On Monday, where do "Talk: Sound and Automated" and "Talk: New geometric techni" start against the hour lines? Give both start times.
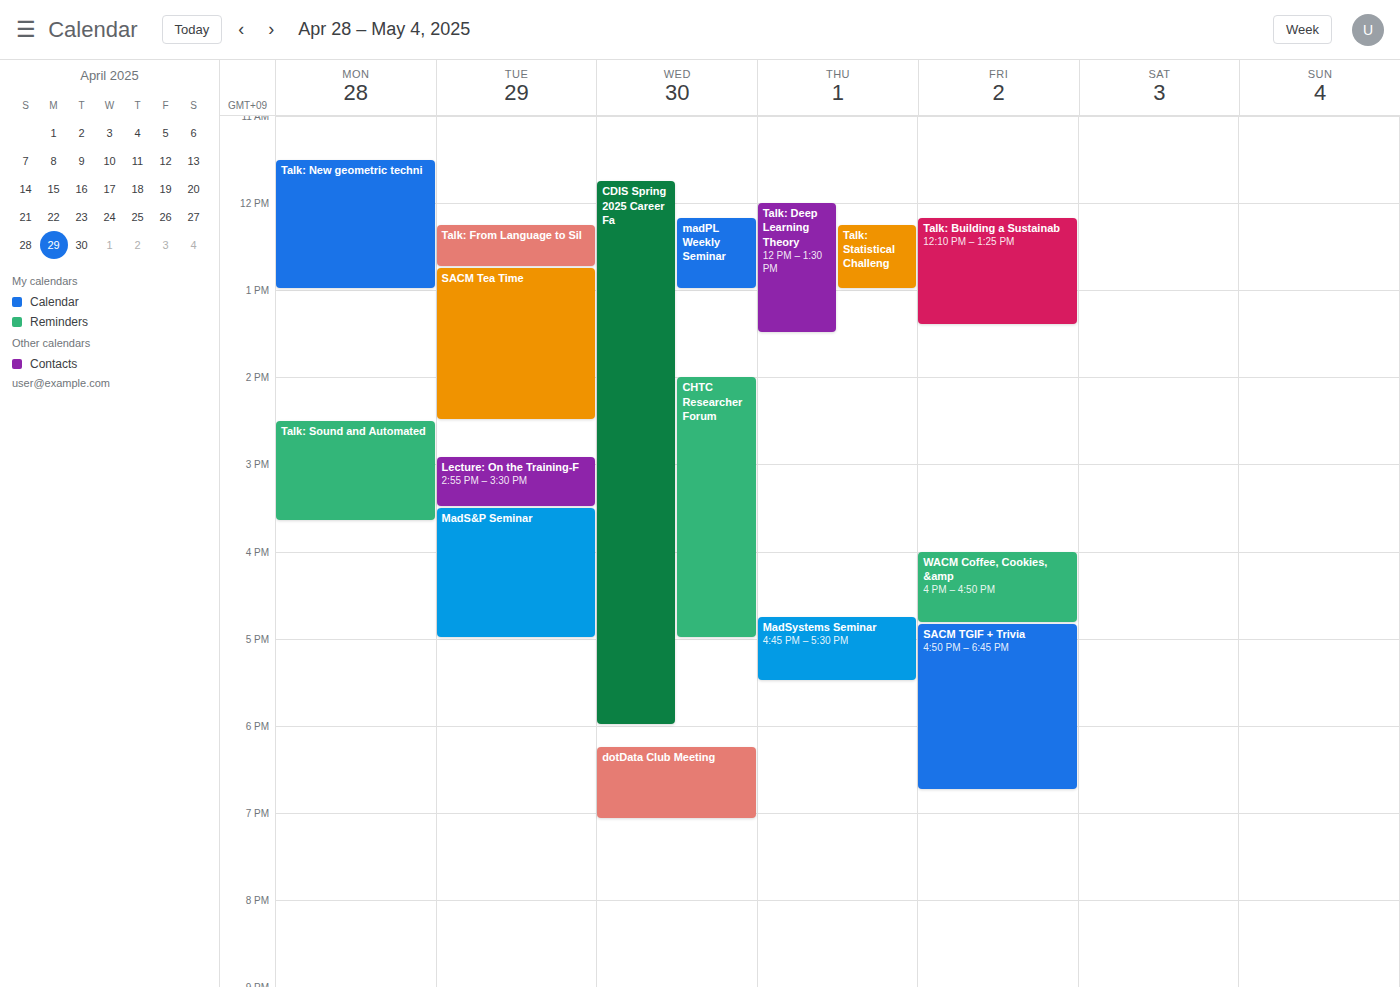
"Talk: Sound and Automated": 14:30, halfway between the 14:00 and 15:00 lines. "Talk: New geometric techni": 11:30, halfway between the 11:00 and 12:00 lines.